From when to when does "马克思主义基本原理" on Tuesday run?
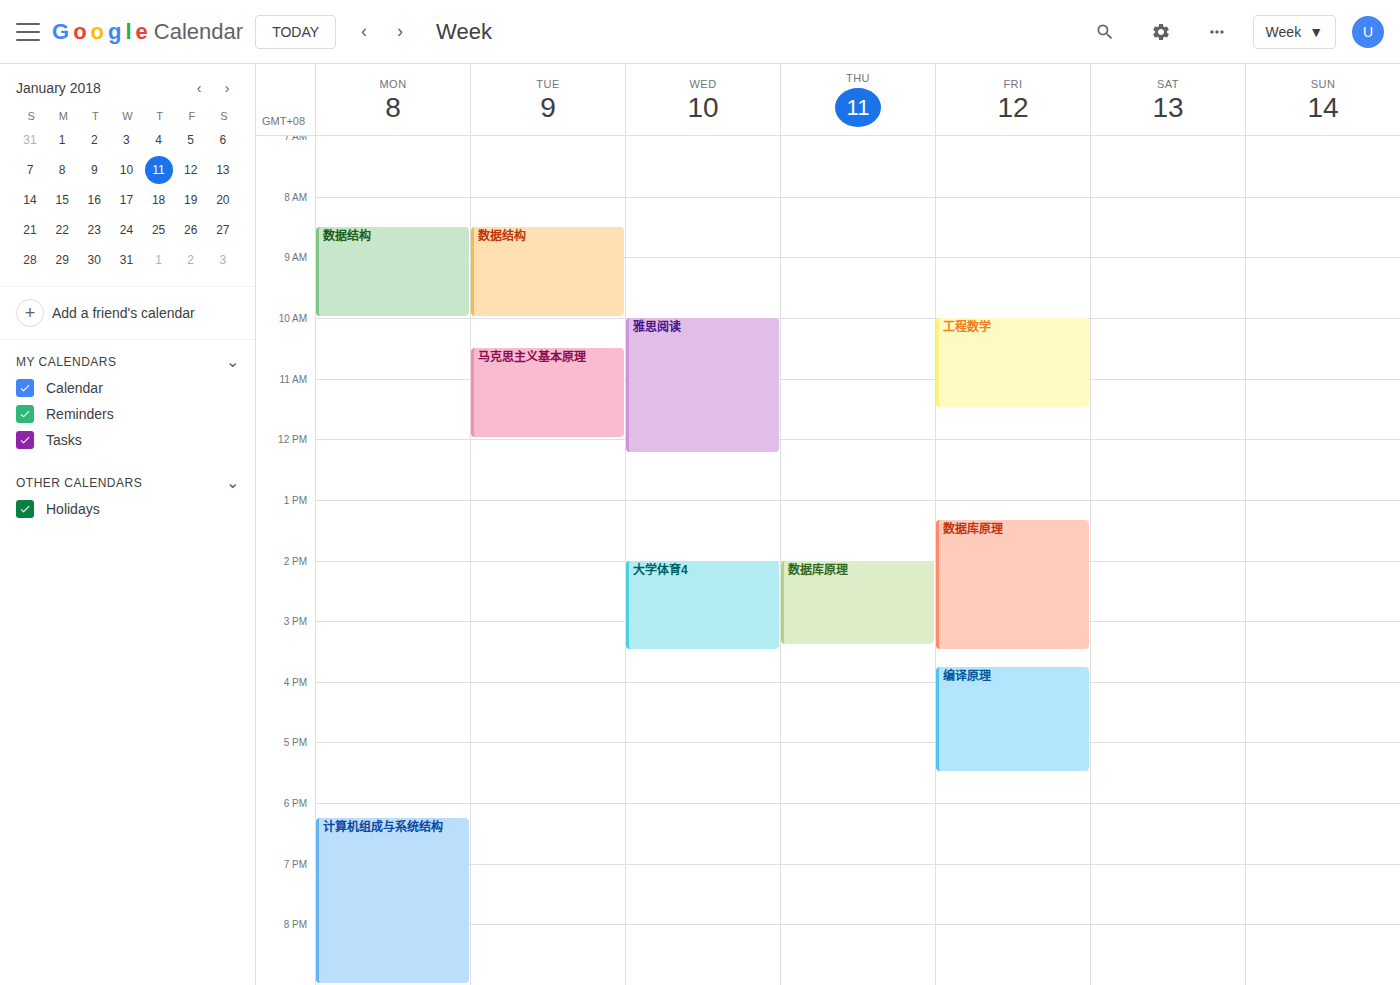
10:30 AM to 12:00 PM